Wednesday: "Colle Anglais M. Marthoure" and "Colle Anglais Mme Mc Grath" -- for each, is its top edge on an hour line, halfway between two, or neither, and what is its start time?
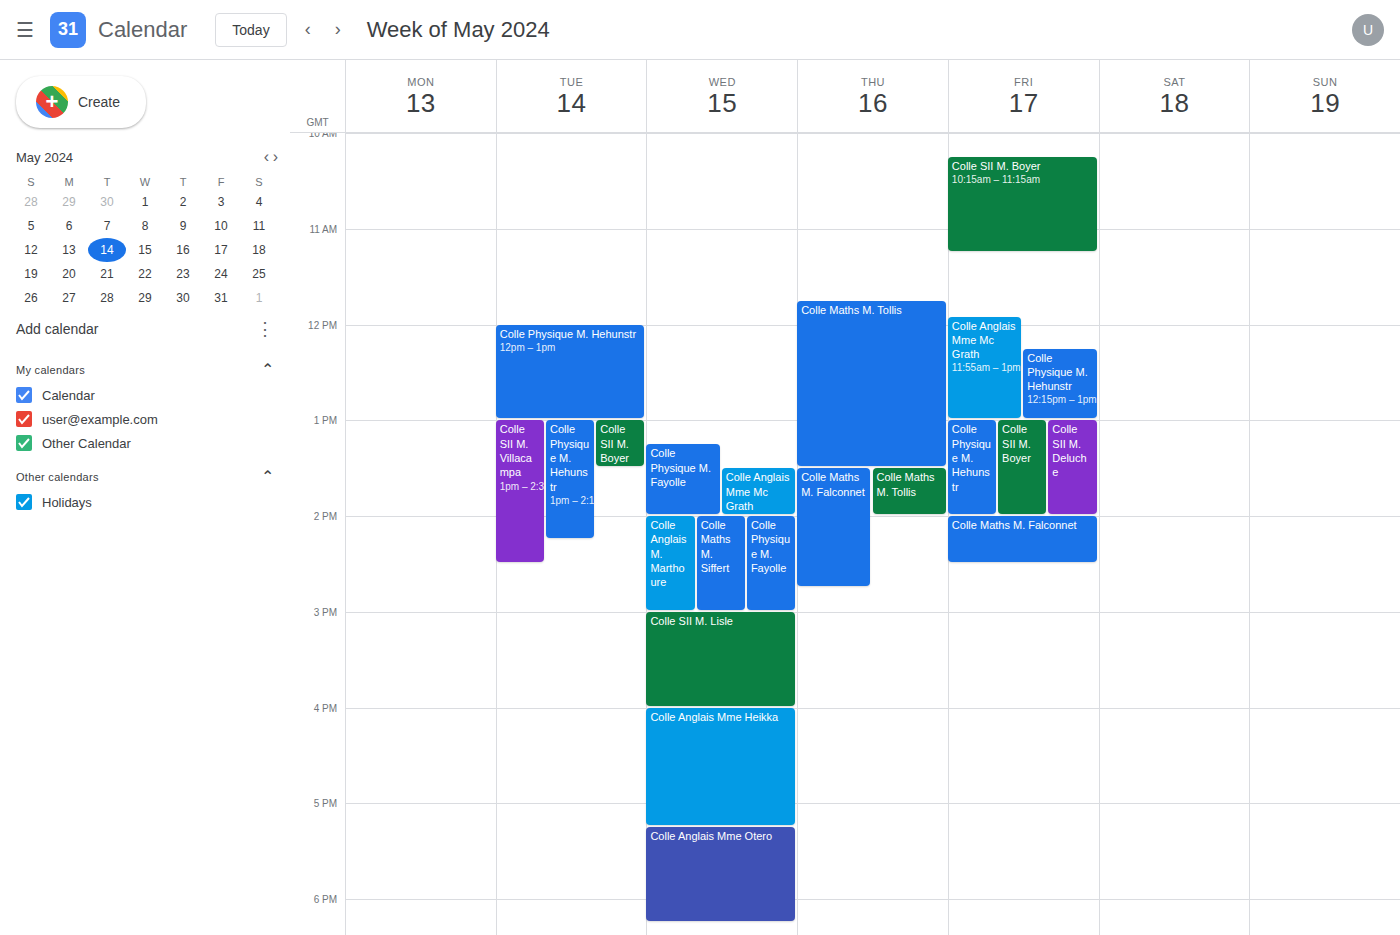
"Colle Anglais M. Marthoure": 2:00 PM, exactly on the 2 PM line. "Colle Anglais Mme Mc Grath": 1:30 PM, halfway between the 1 PM and 2 PM lines.